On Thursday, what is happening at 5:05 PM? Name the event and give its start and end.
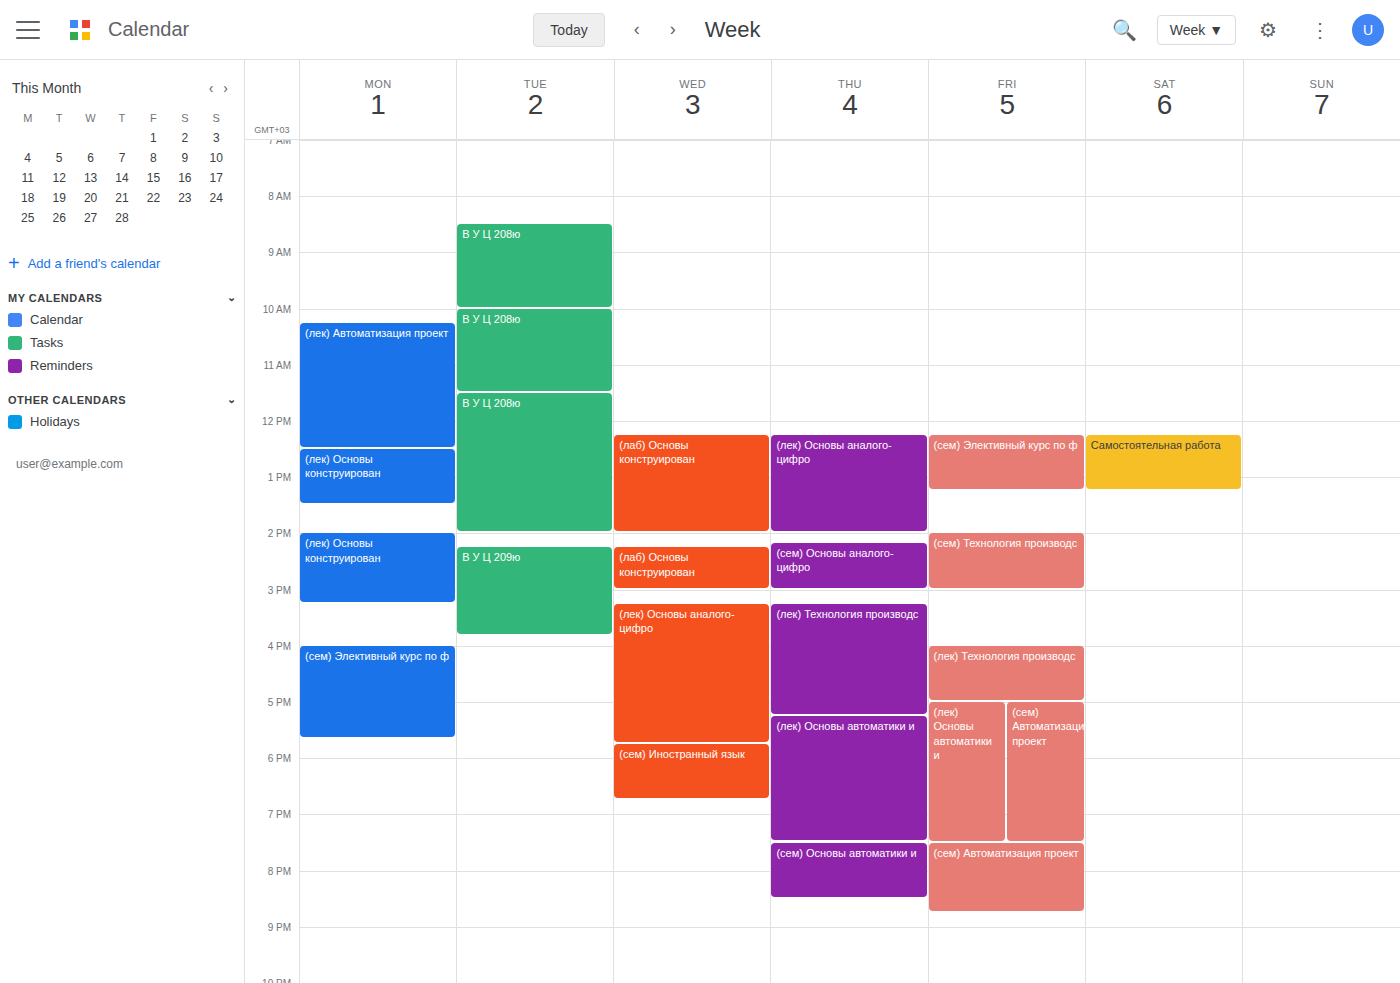
"(лек) Технология производс", 3:15 PM to 5:15 PM